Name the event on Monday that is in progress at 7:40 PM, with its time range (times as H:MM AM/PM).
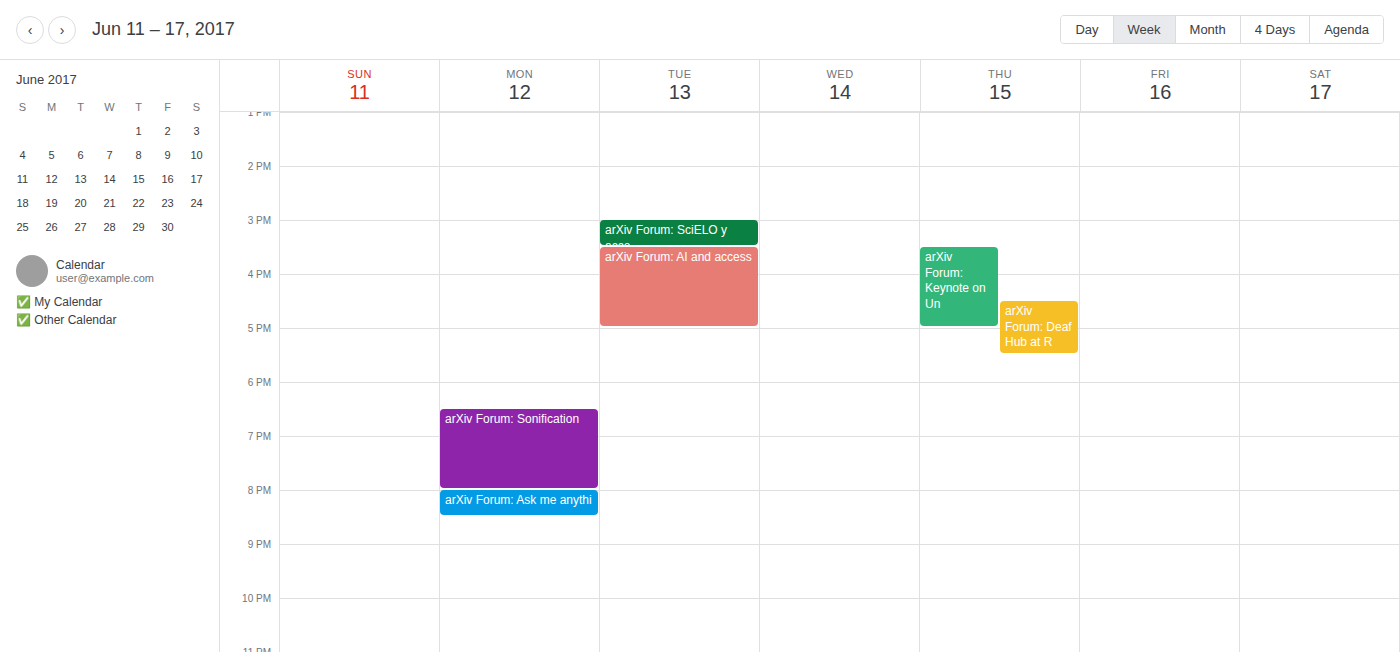
"arXiv Forum: Sonification", 6:30 PM to 8:00 PM